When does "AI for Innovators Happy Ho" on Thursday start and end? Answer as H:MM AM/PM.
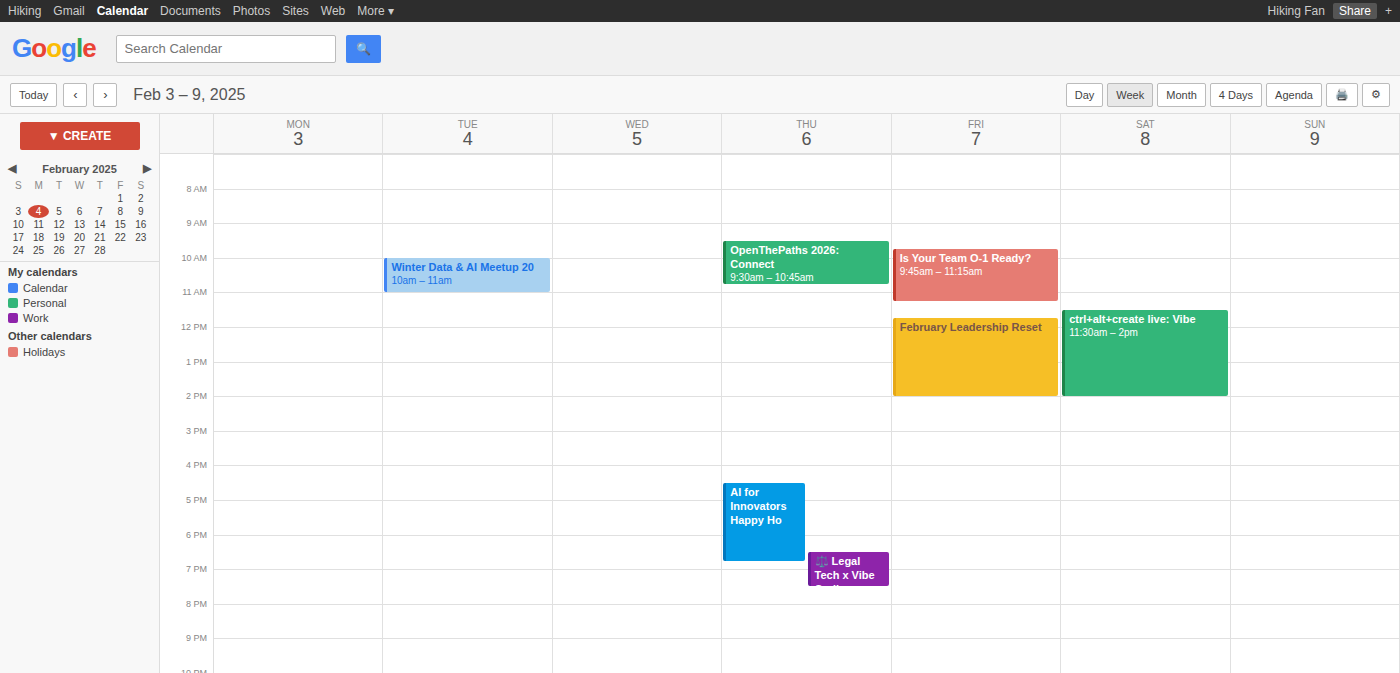
4:30 PM to 6:45 PM